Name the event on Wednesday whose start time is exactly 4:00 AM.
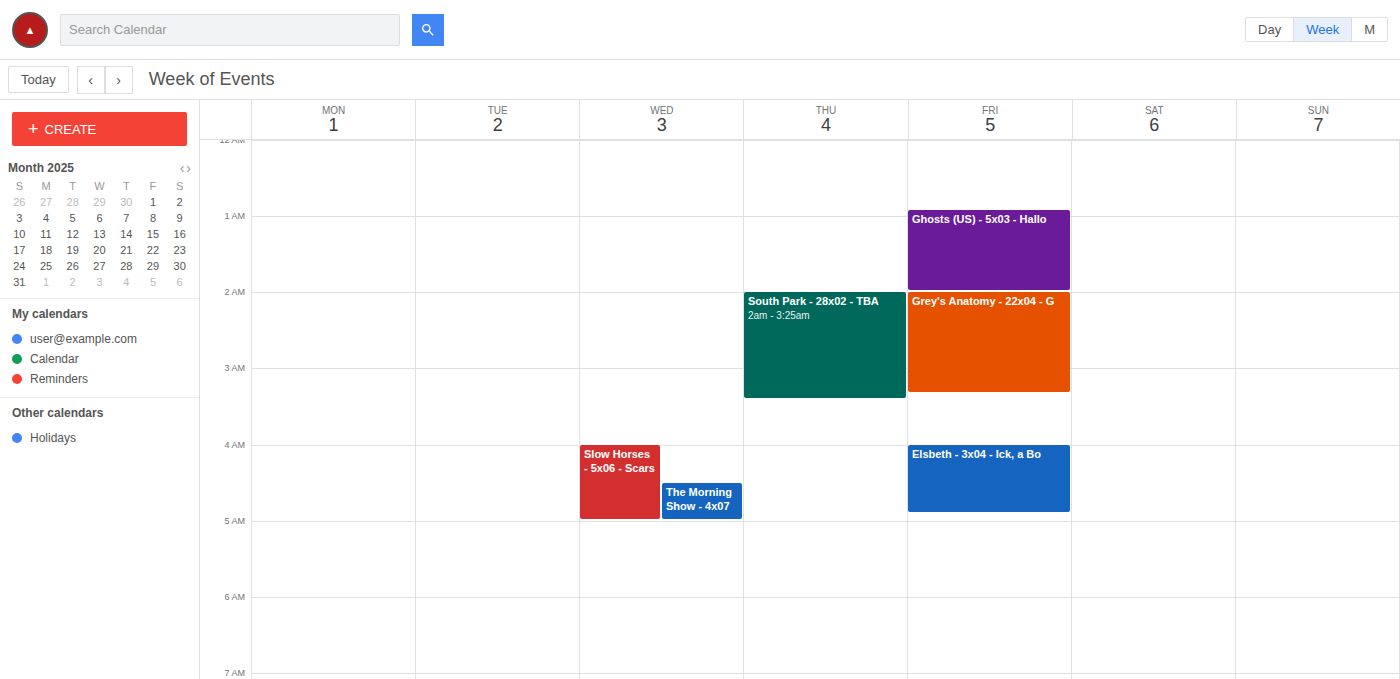
"Slow Horses - 5x06 - Scars"